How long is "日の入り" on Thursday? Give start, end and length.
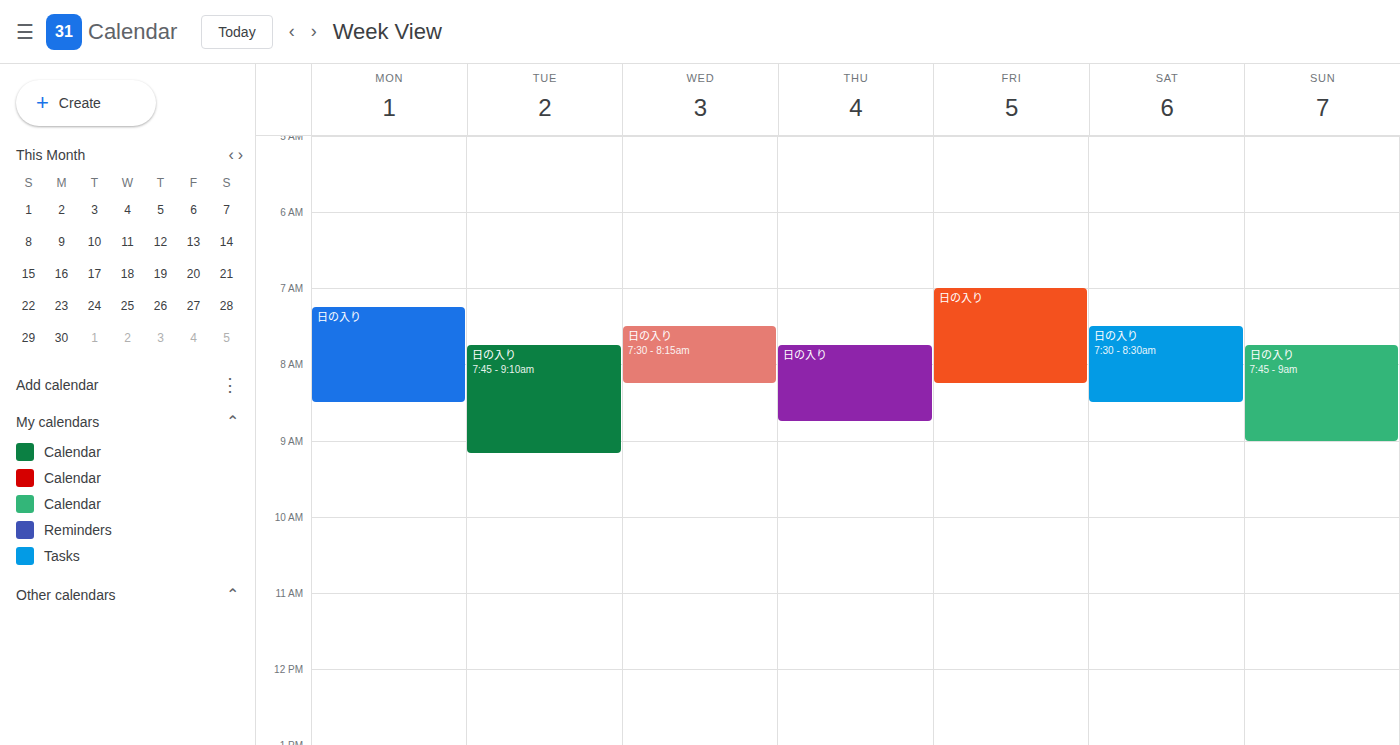
7:45 AM to 8:45 AM, 1 hour